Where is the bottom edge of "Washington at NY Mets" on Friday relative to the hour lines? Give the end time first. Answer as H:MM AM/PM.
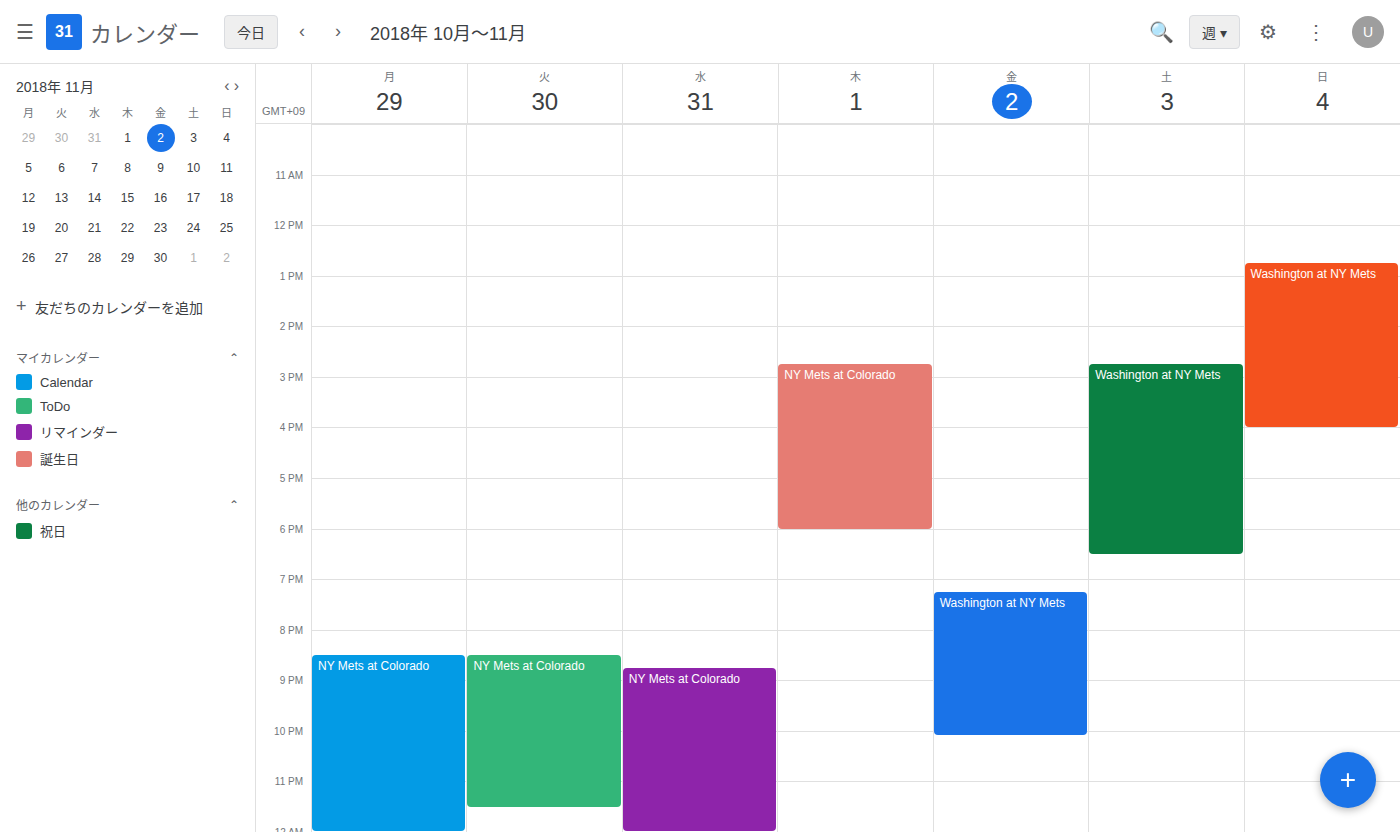
10:05 PM -- neither: 5 minutes below the 10 PM line and 55 minutes above the 11 PM line.